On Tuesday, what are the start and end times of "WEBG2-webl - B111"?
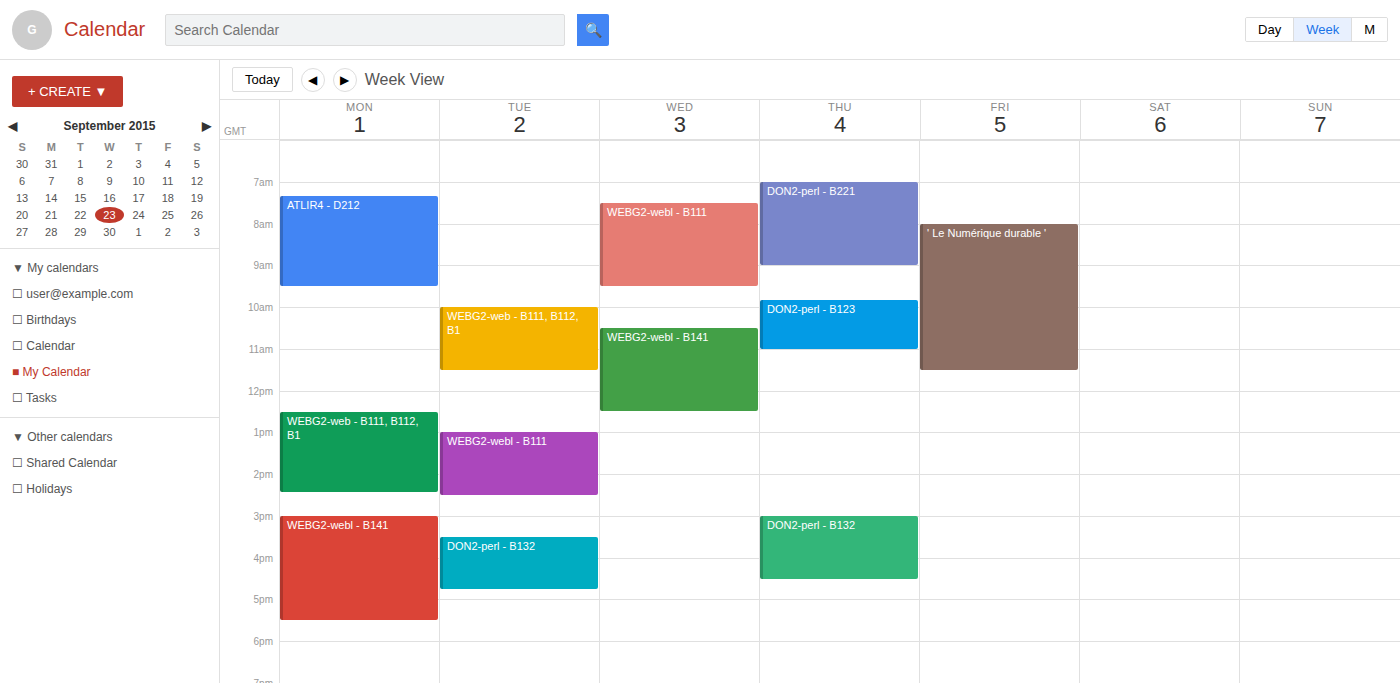
1:00 PM to 2:30 PM